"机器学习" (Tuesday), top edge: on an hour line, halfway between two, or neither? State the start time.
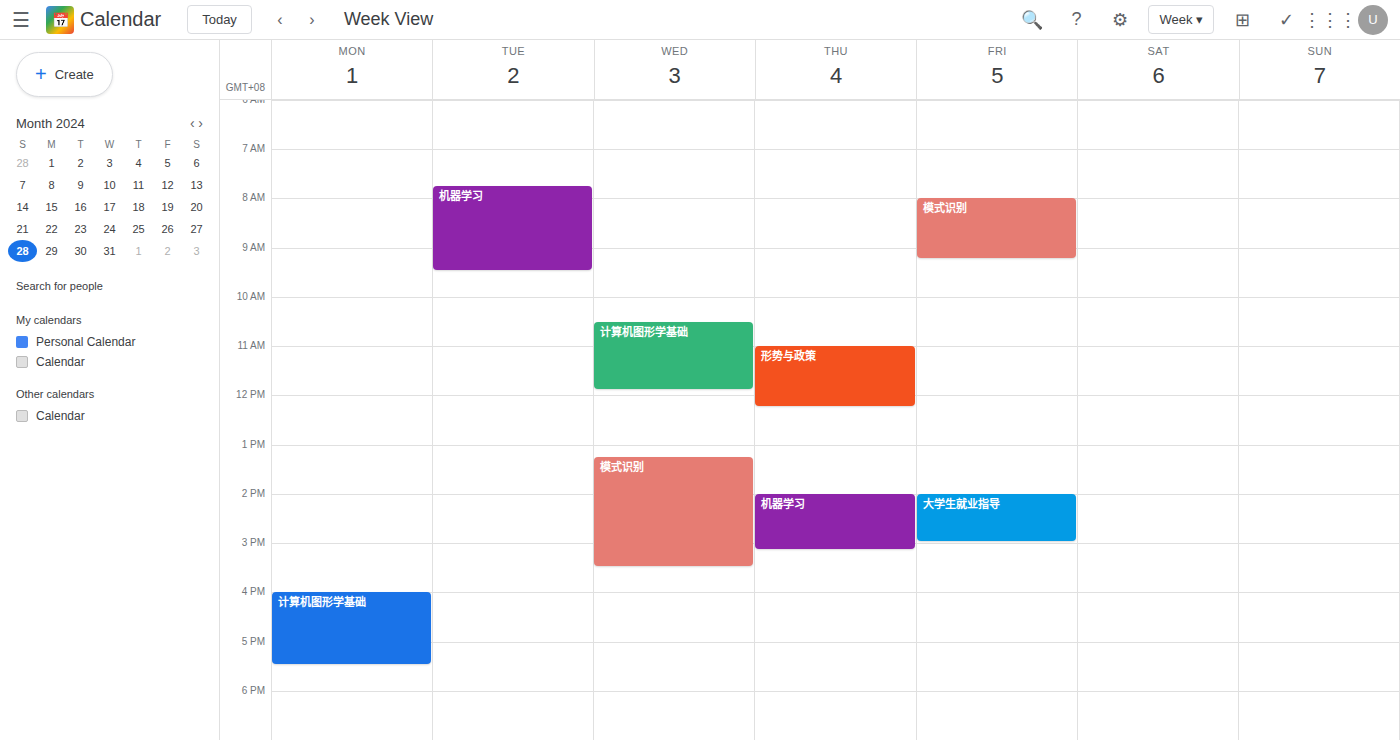
07:45 -- neither: three quarters of the way from the 07:00 line to the 08:00 line.